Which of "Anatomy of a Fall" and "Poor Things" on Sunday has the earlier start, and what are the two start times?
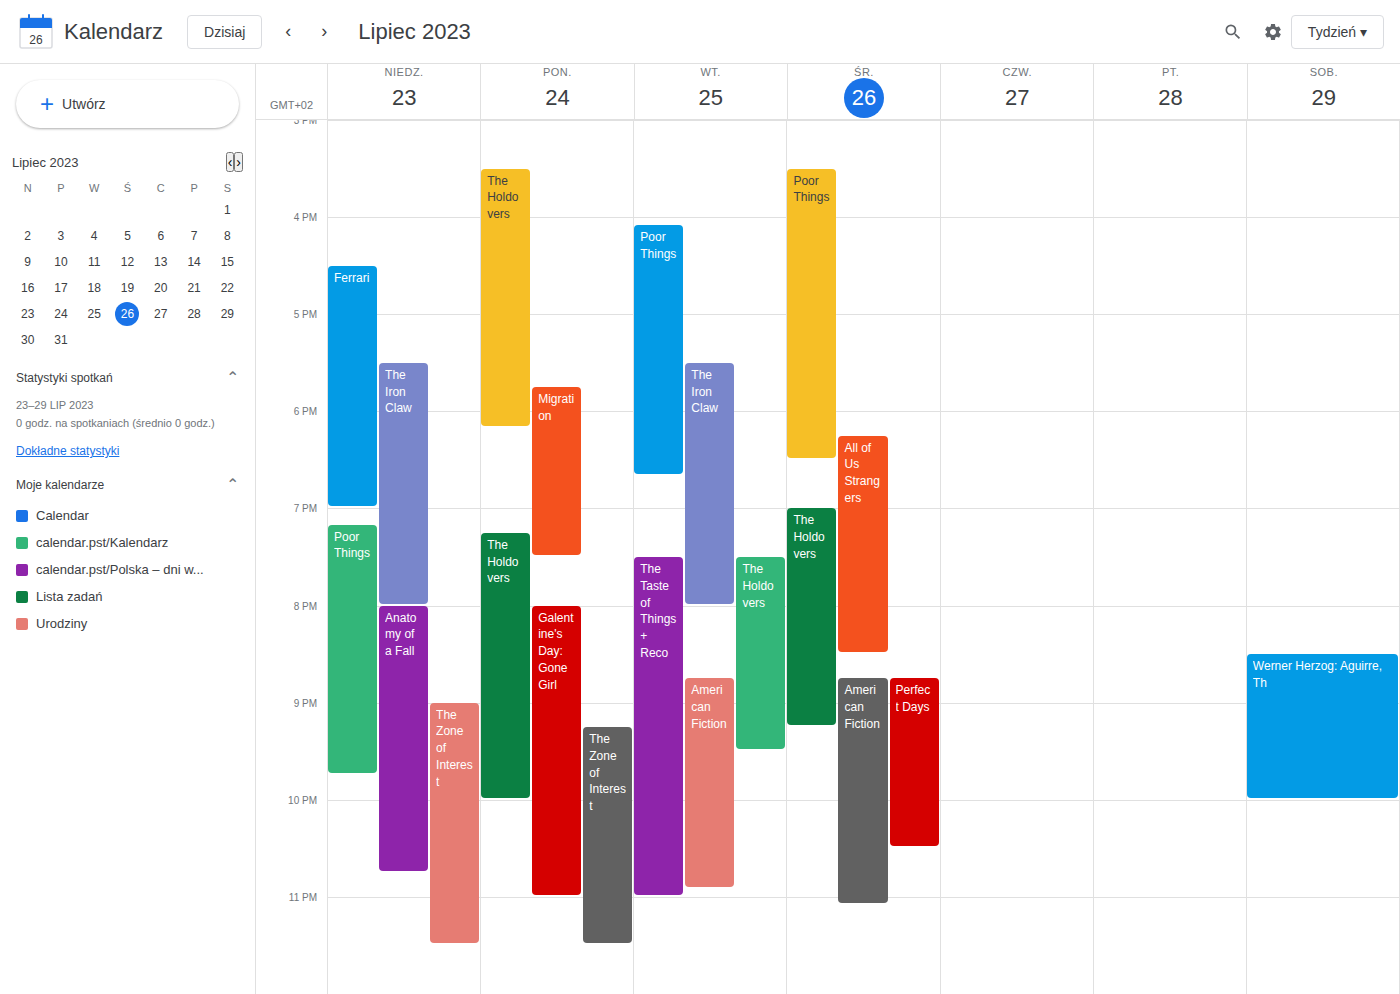
"Poor Things" 7:10 PM; "Anatomy of a Fall" 8:00 PM.